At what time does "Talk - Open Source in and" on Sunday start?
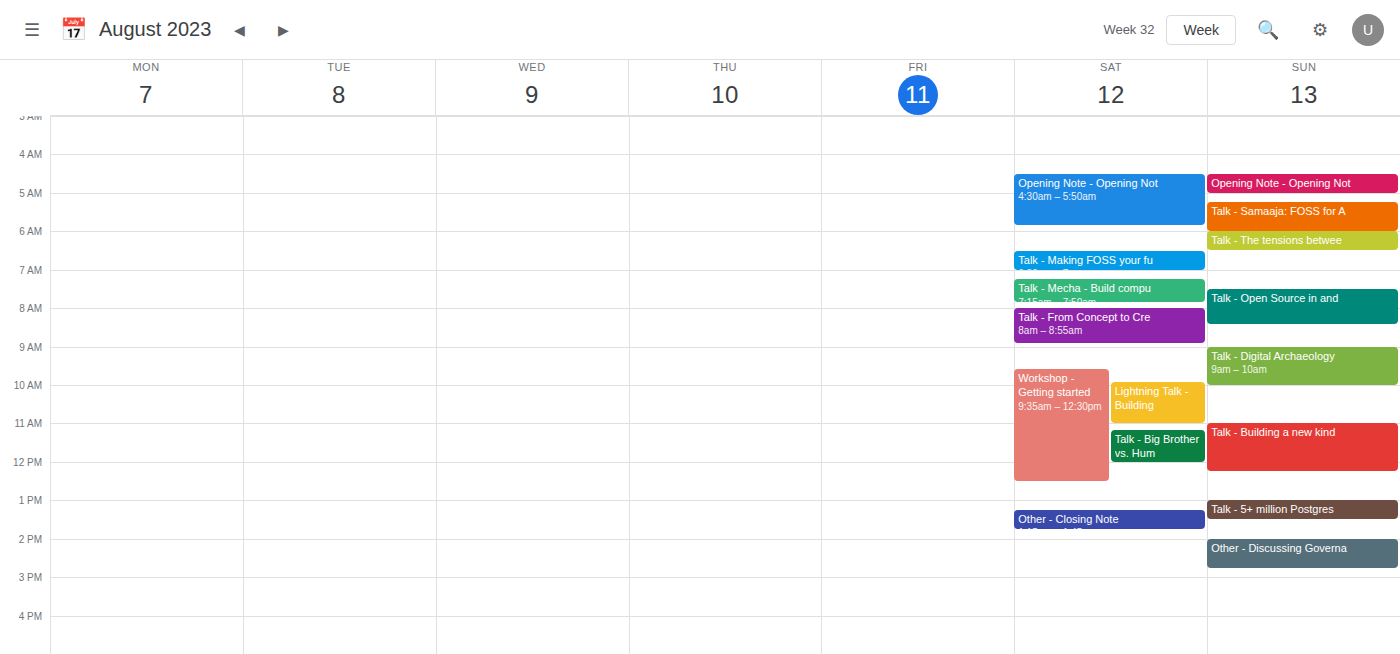
07:30